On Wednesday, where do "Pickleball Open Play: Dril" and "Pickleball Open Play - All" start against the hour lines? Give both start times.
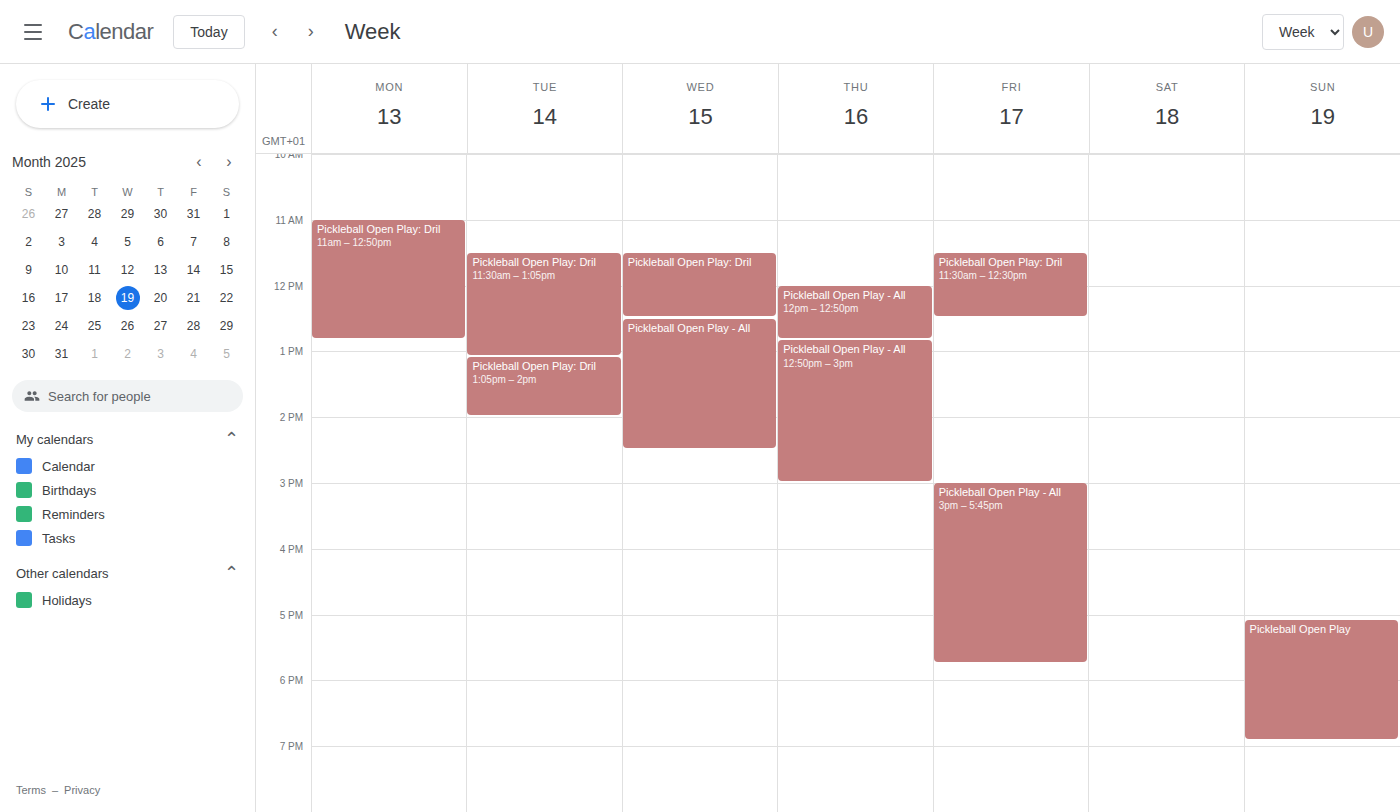
"Pickleball Open Play: Dril": 11:30 AM, halfway between the 11 AM and 12 PM lines. "Pickleball Open Play - All": 12:30 PM, halfway between the 12 PM and 1 PM lines.